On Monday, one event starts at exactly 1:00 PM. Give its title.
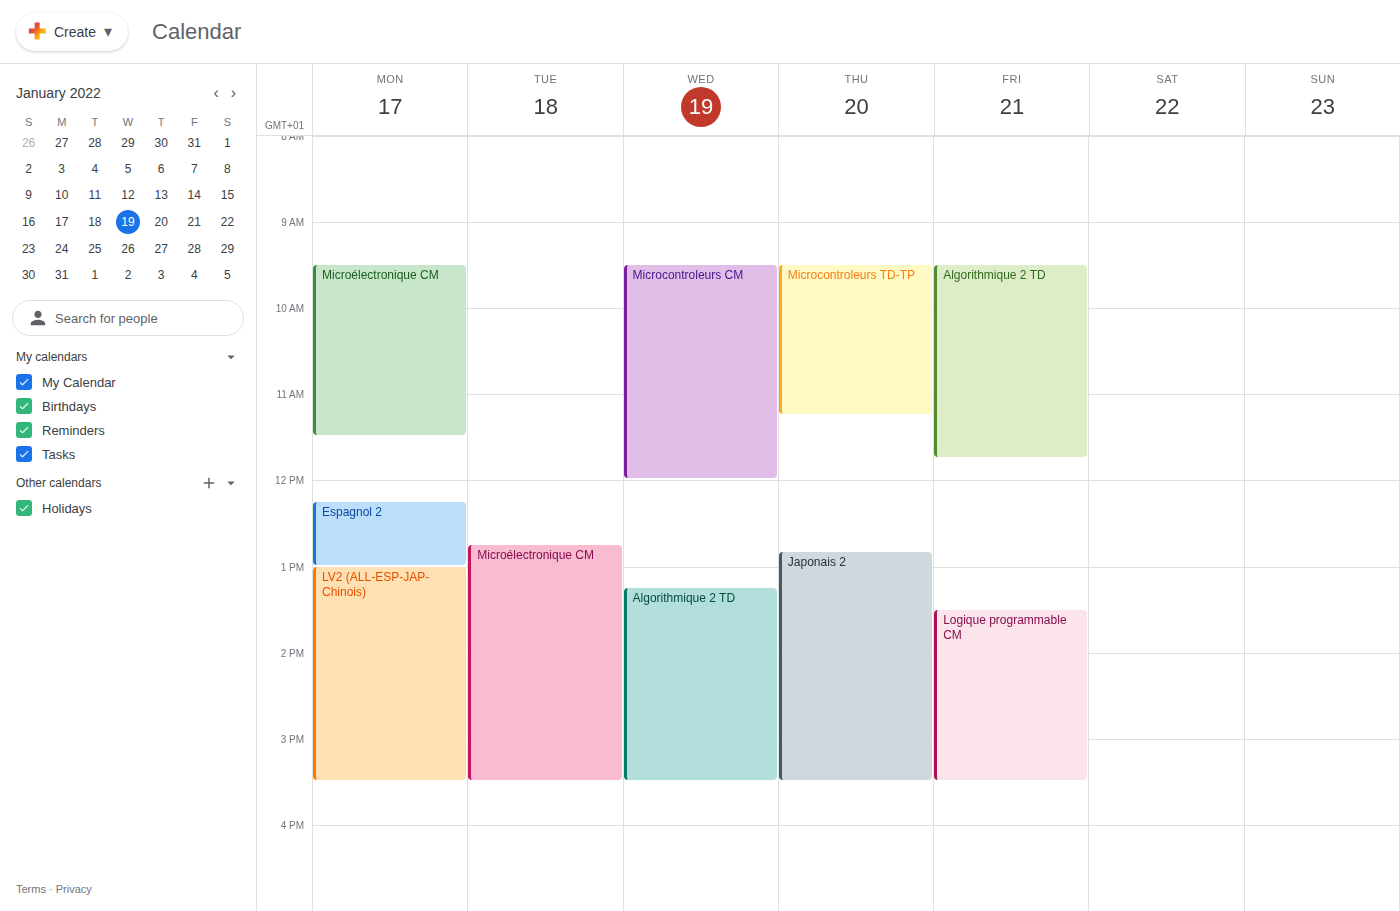
"LV2 (ALL-ESP-JAP-Chinois)"